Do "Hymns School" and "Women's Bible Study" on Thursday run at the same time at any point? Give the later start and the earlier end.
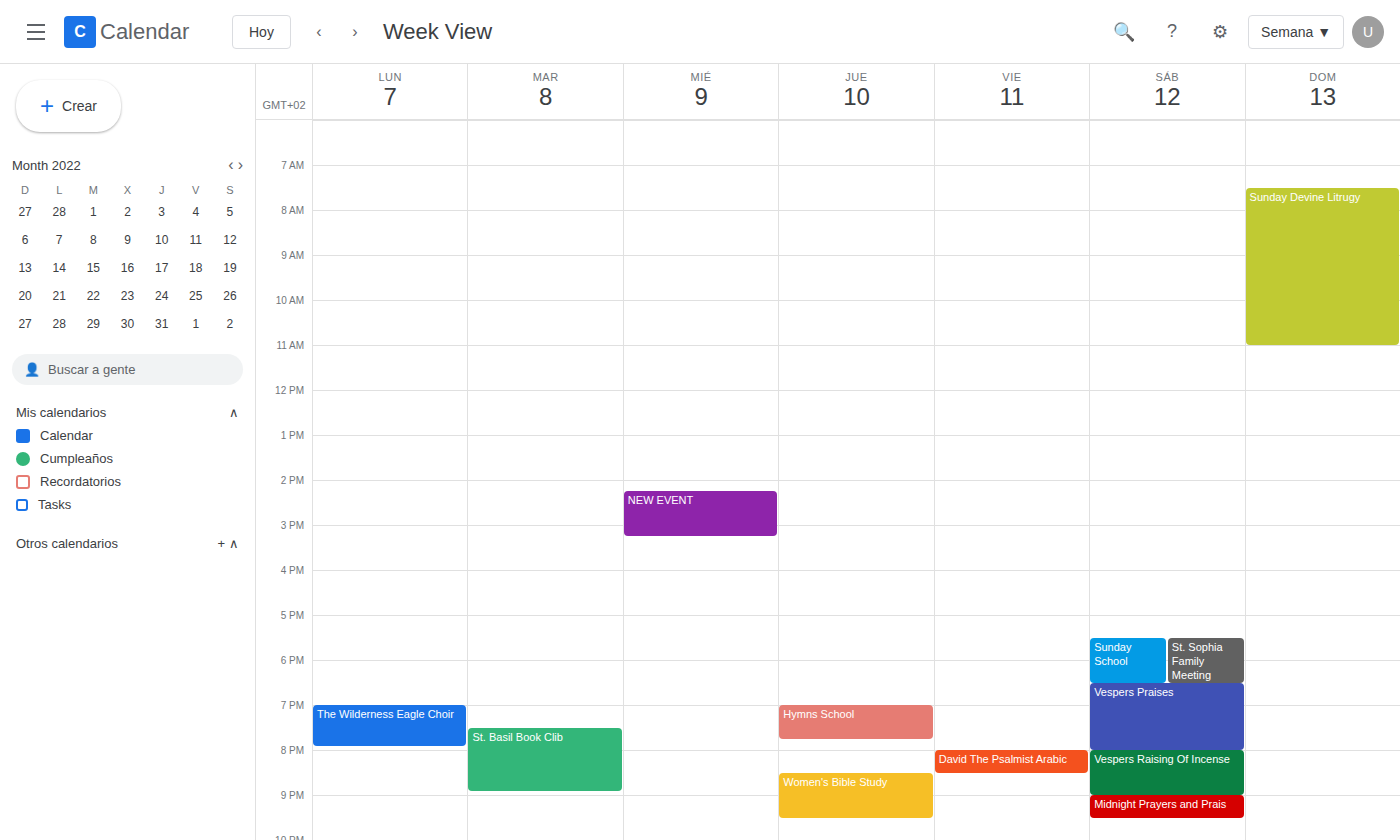
"Hymns School" ends at 7:45 PM and "Women's Bible Study" starts at 8:30 PM -- no overlap.